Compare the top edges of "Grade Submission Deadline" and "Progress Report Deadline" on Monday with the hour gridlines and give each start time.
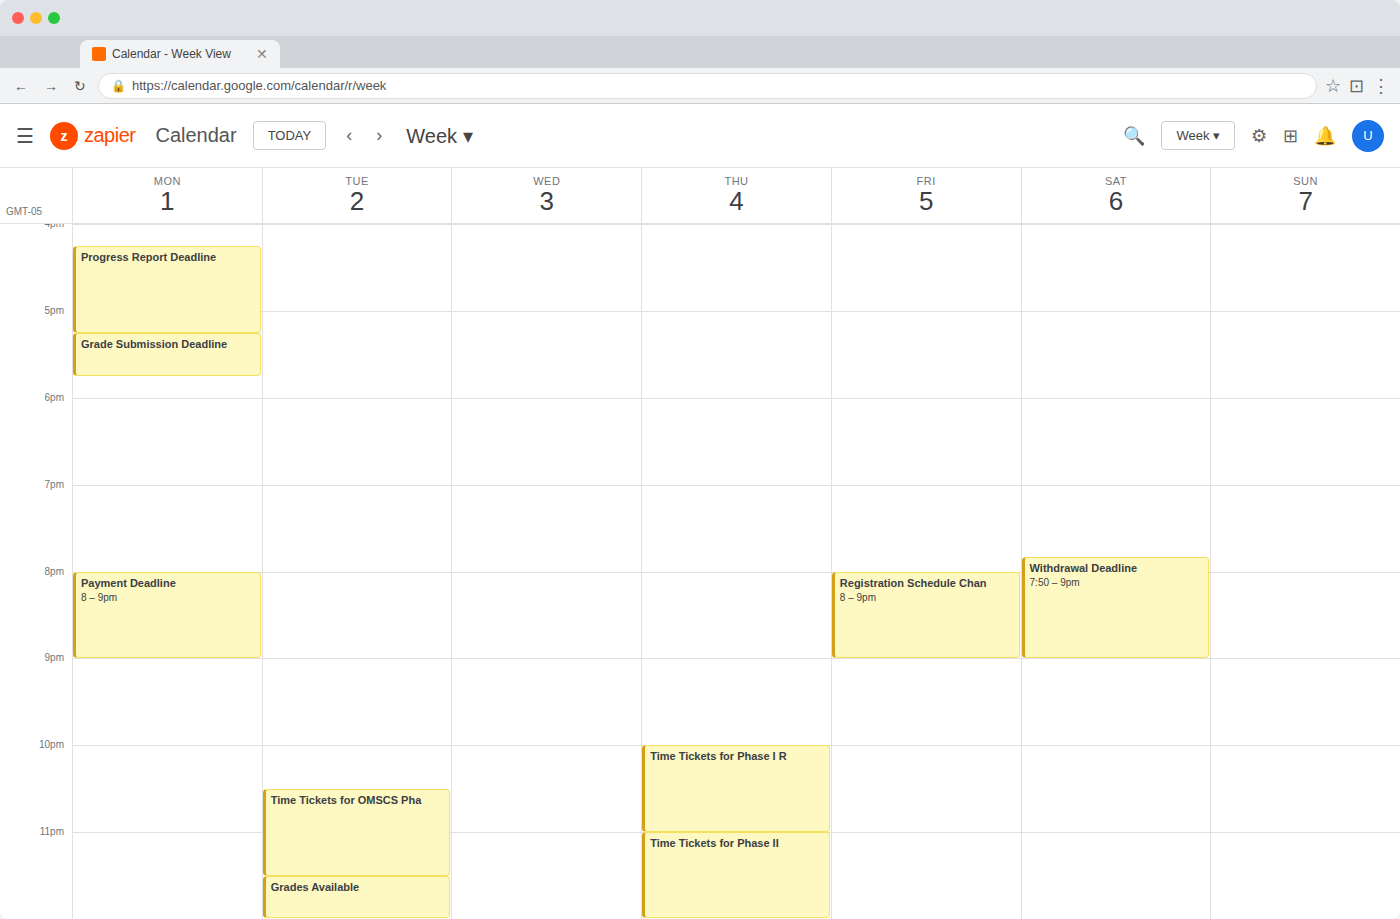
"Grade Submission Deadline": 5:15 PM, neither: a quarter of the way from the 5 PM line to the 6 PM line. "Progress Report Deadline": 4:15 PM, neither: a quarter of the way from the 4 PM line to the 5 PM line.